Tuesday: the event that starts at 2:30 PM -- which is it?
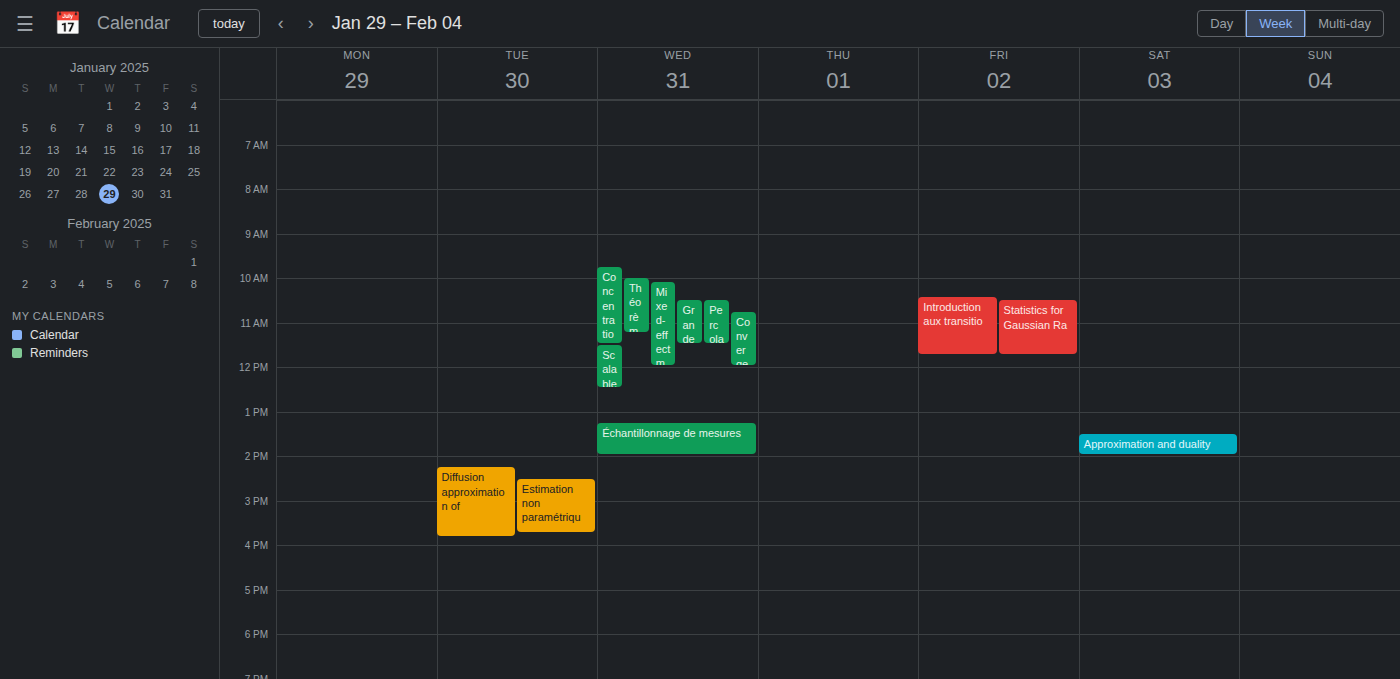
"Estimation non paramétriqu"